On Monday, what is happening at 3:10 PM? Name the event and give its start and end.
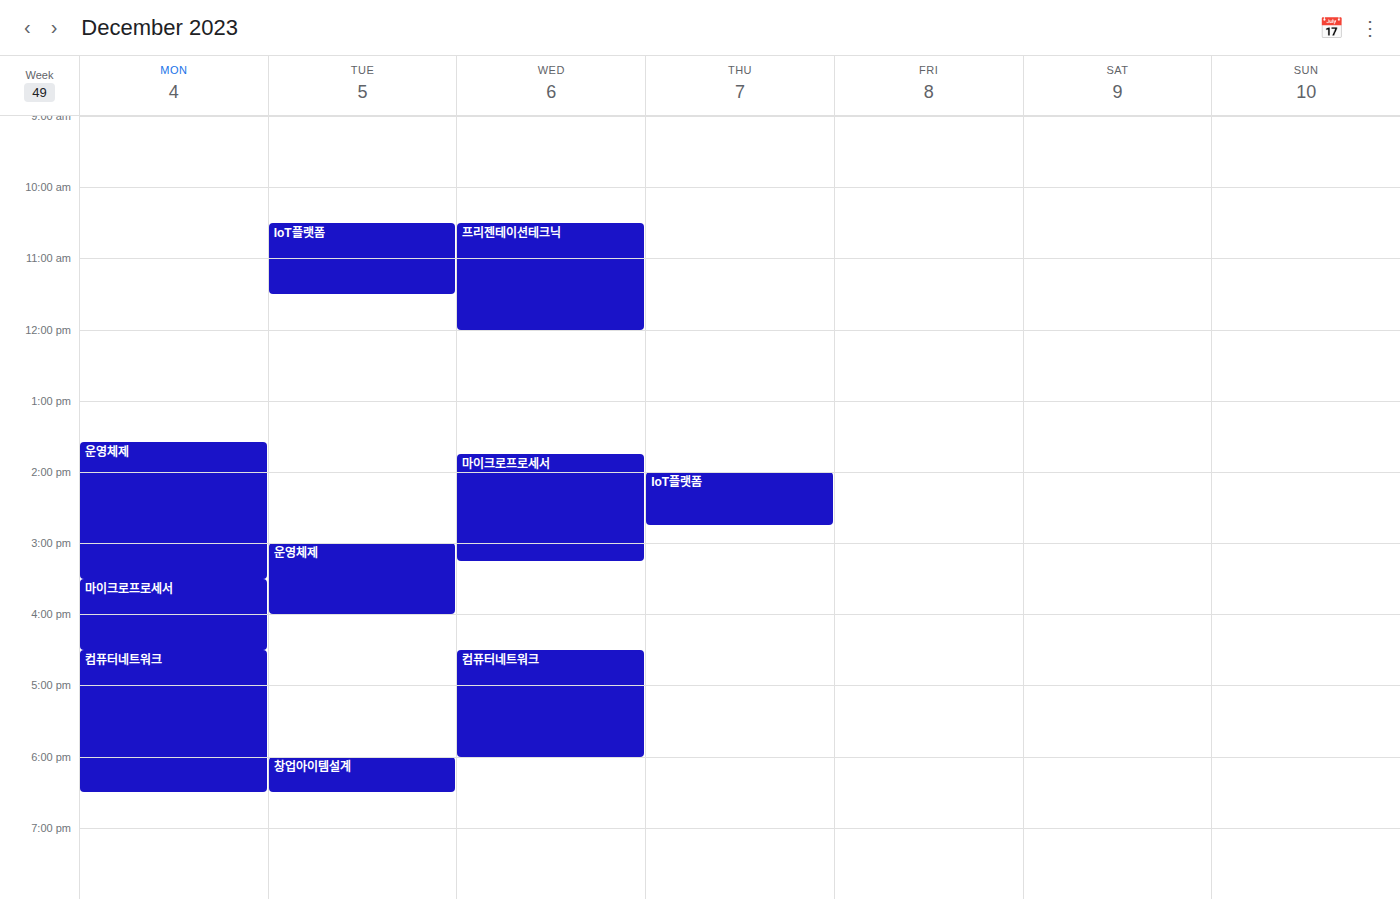
"운영체제", 1:35 PM to 3:30 PM